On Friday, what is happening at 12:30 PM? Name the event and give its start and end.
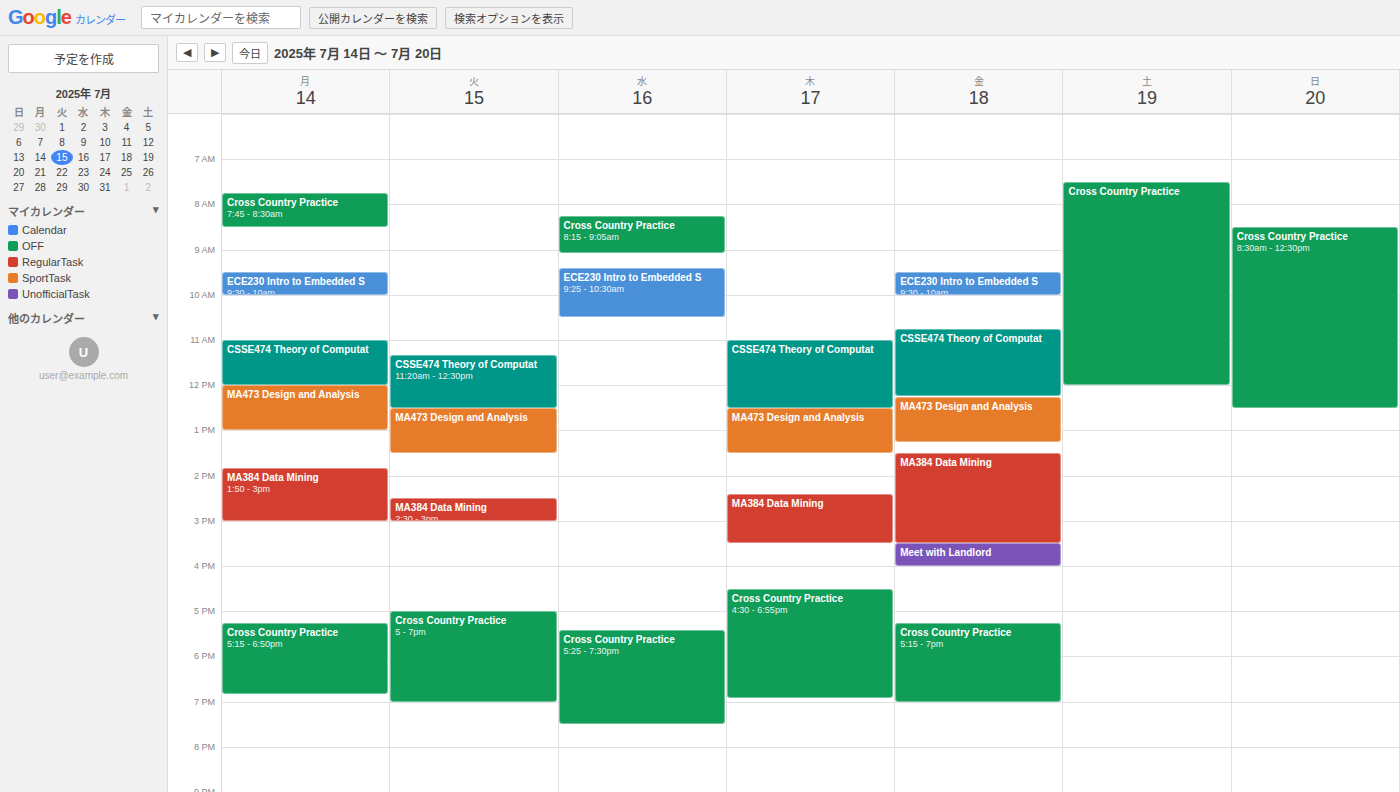
"MA473 Design and Analysis", 12:15 PM to 1:15 PM